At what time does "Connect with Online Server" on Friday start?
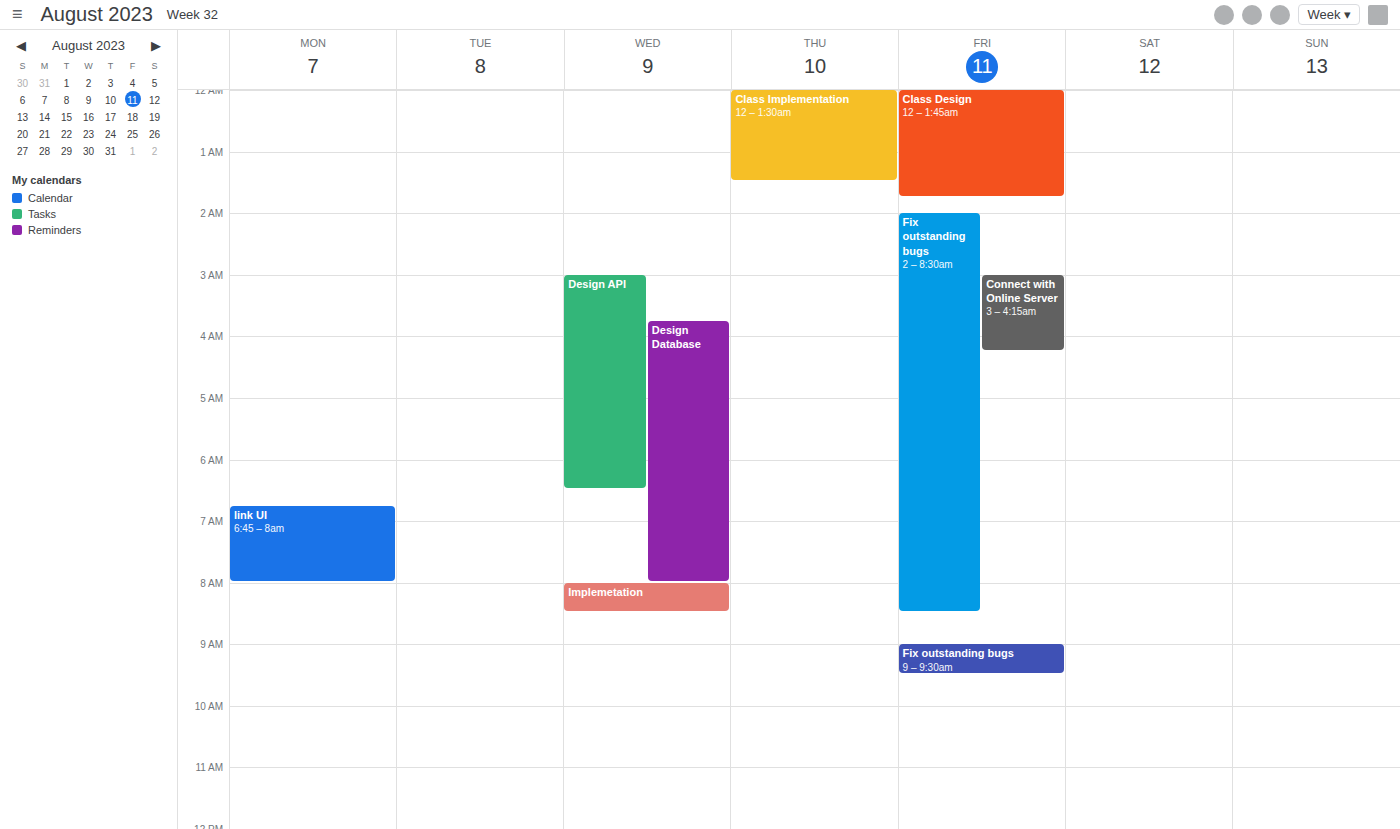
3:00 AM